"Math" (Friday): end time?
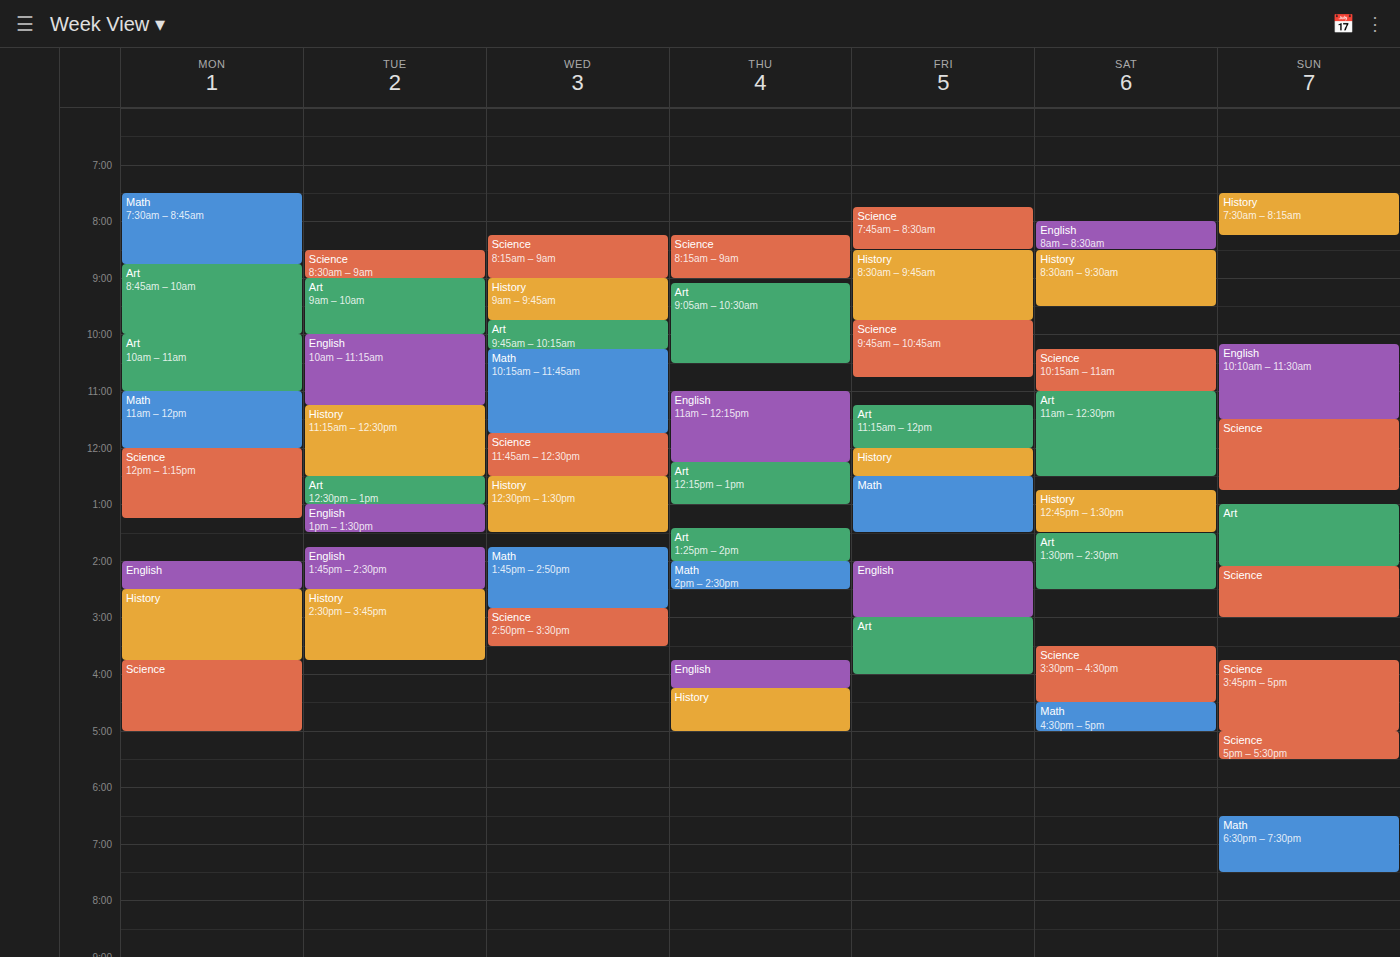
1:30 PM